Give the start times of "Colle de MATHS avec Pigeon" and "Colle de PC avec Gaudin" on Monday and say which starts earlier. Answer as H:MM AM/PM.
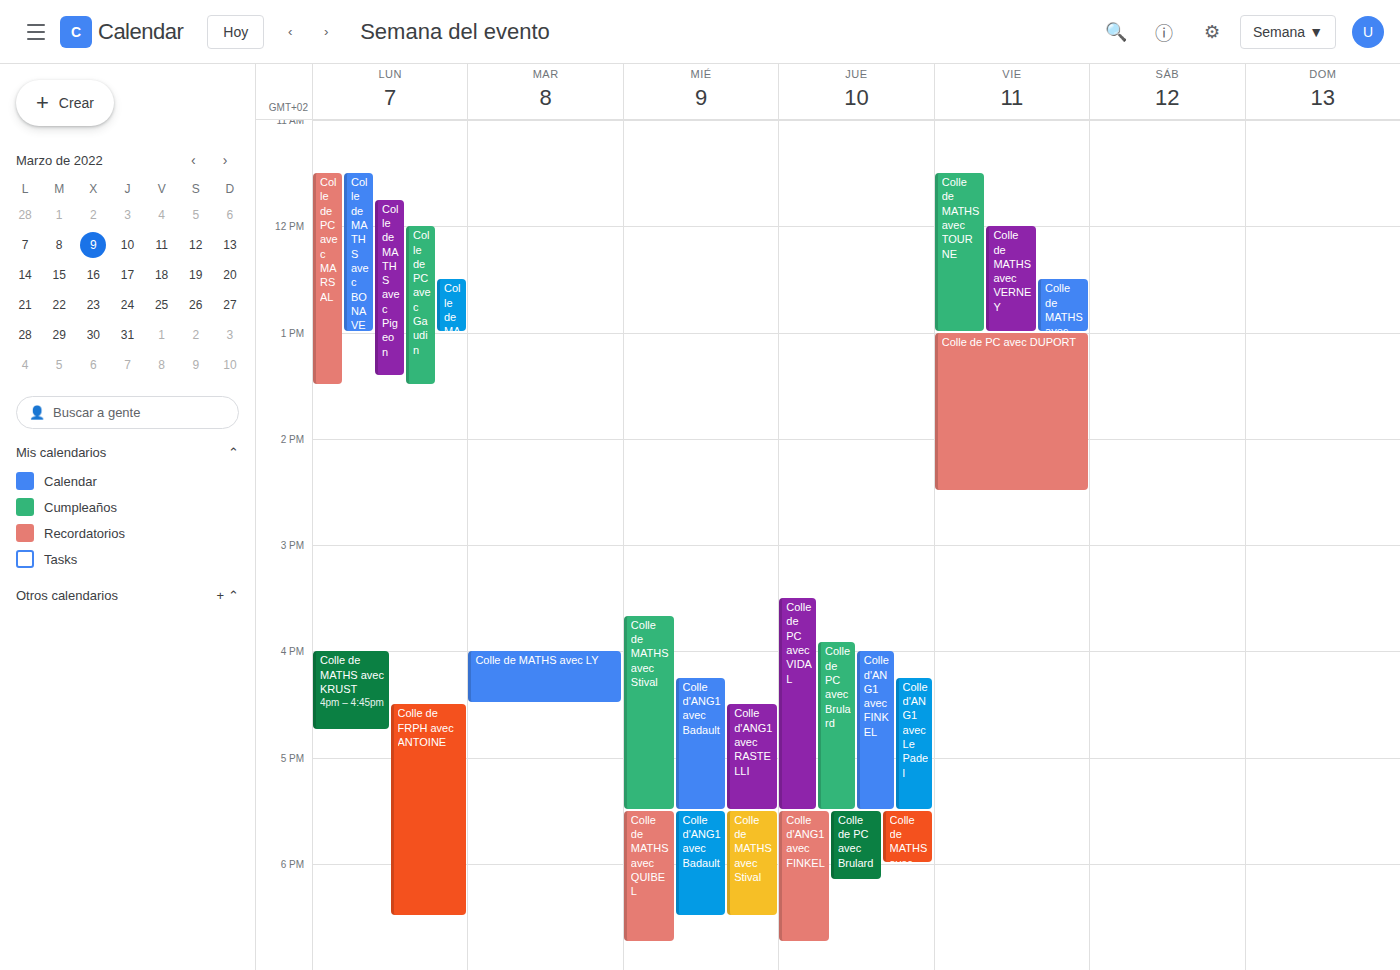
"Colle de MATHS avec Pigeon" 11:45 AM; "Colle de PC avec Gaudin" 12:00 PM.